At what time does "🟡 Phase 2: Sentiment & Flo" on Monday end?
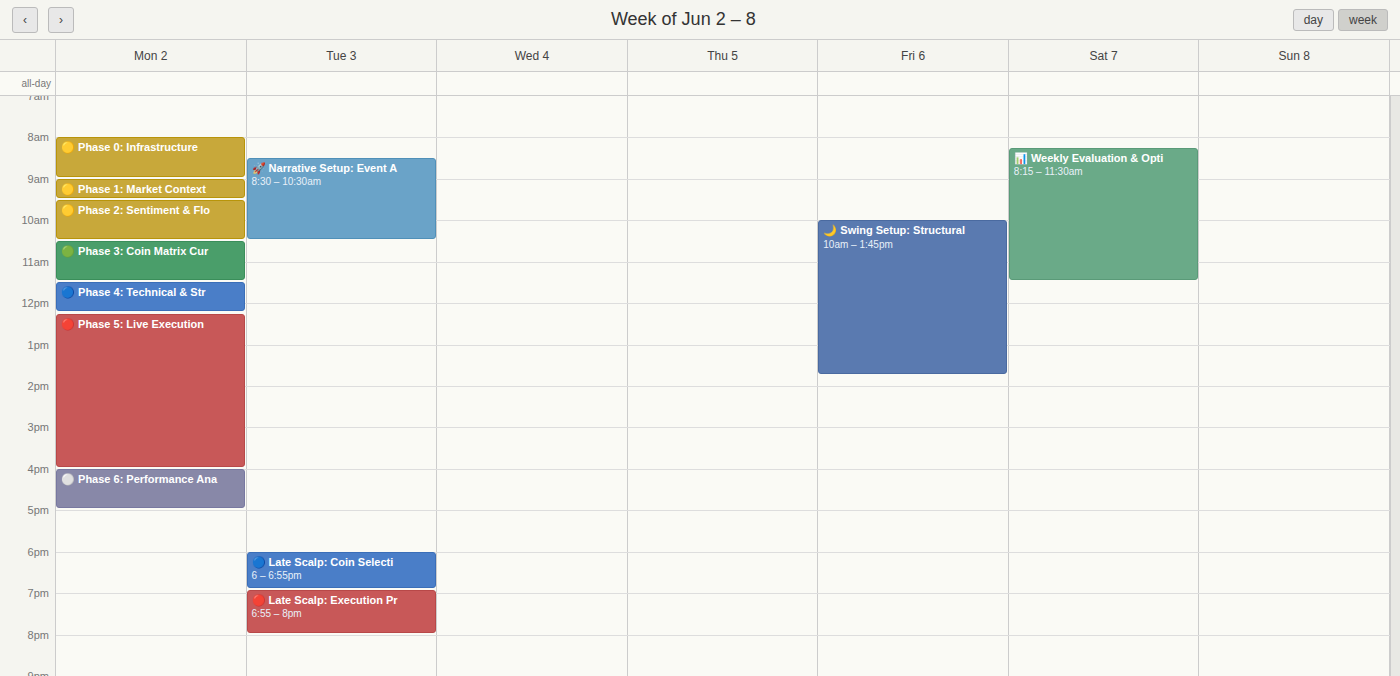
10:30 AM